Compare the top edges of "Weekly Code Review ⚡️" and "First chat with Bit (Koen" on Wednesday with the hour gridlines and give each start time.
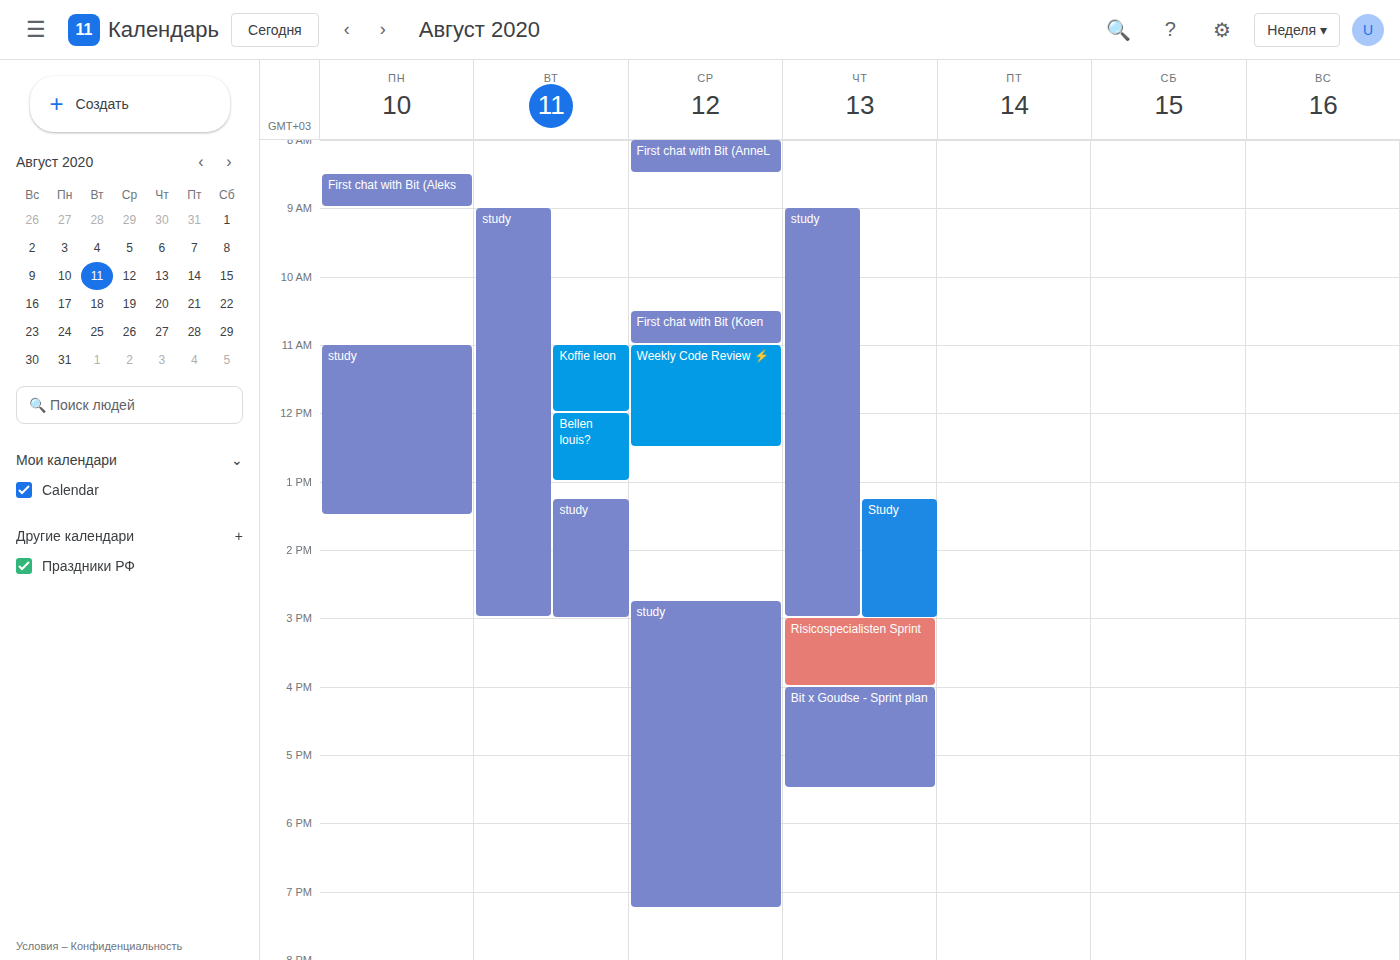
"Weekly Code Review ⚡️": 11:00 AM, exactly on the 11 AM line. "First chat with Bit (Koen": 10:30 AM, halfway between the 10 AM and 11 AM lines.